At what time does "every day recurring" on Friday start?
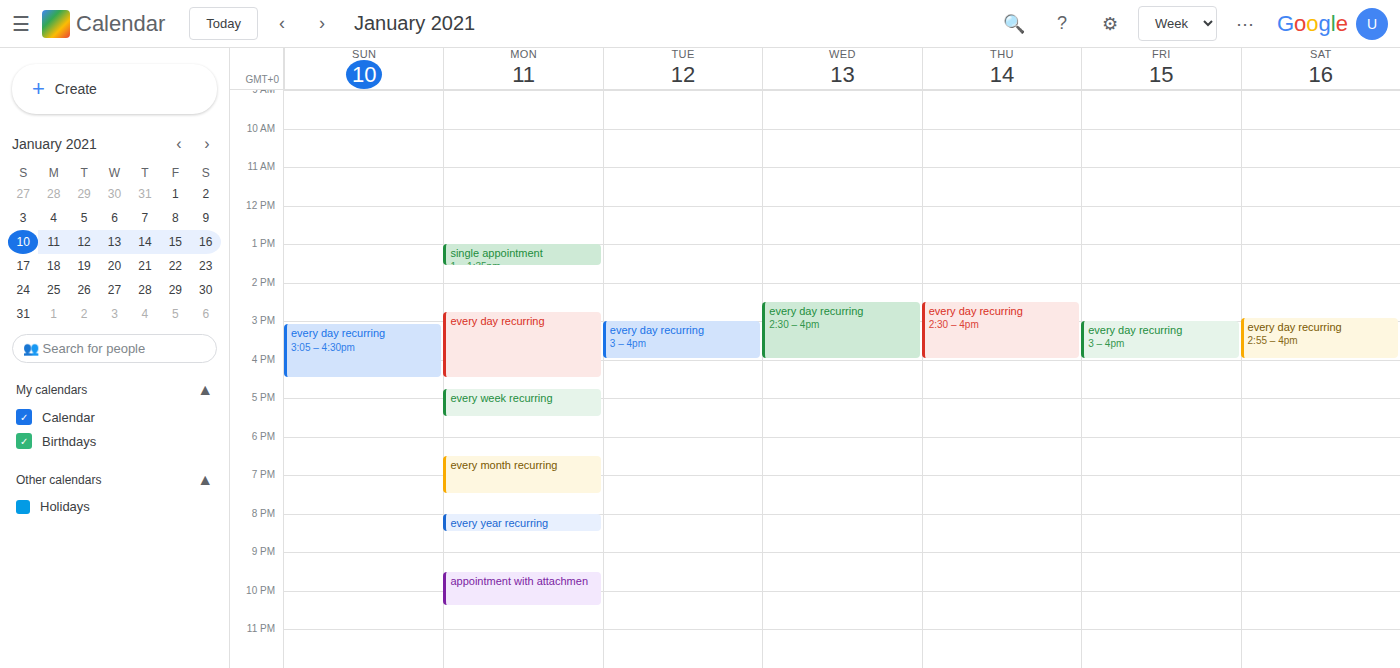
3:00 PM